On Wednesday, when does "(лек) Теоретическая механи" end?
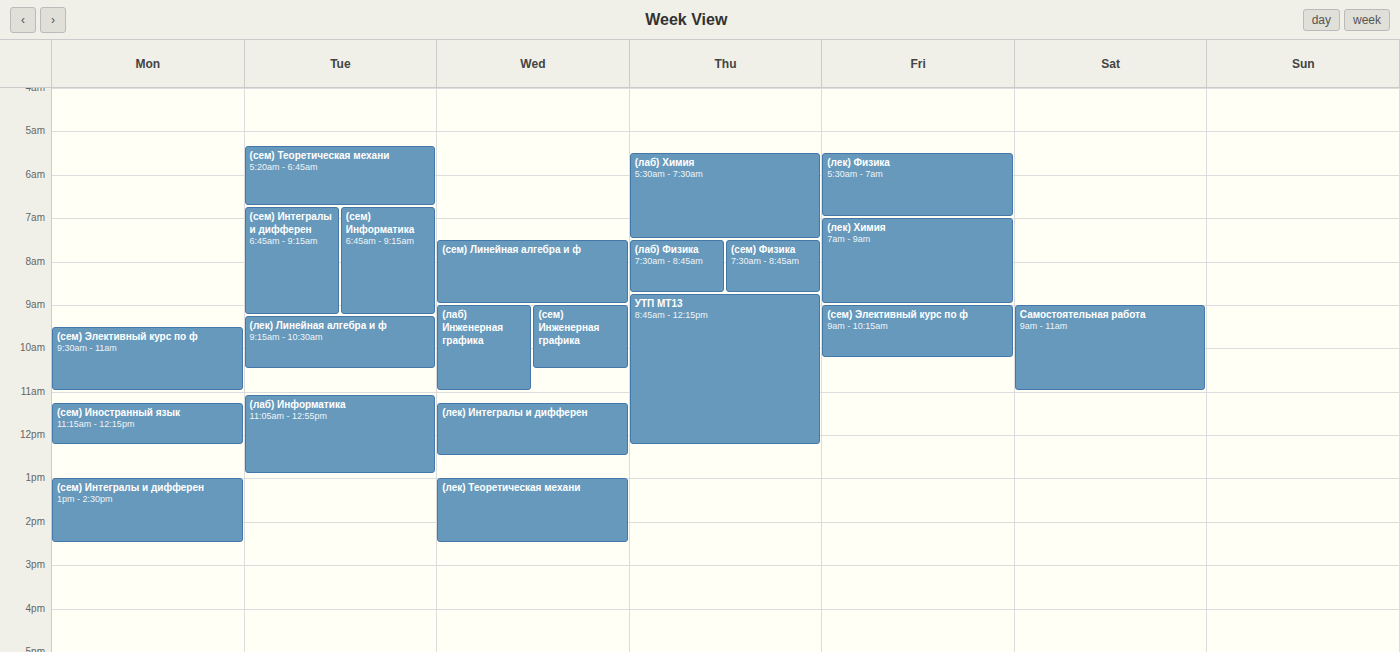
2:30 PM